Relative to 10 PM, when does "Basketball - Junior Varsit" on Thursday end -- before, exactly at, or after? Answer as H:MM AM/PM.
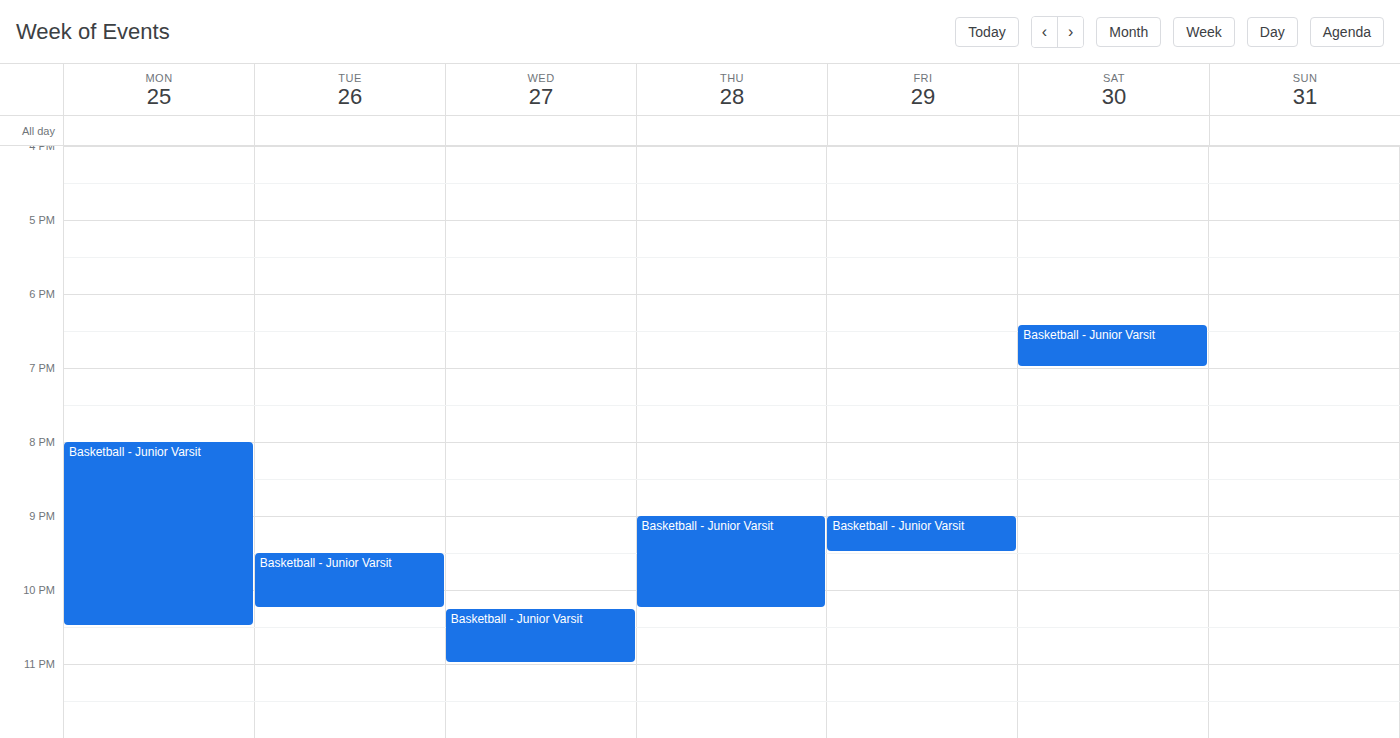
10:15 PM -- after 10 PM, 15 minutes below the 10 PM line.